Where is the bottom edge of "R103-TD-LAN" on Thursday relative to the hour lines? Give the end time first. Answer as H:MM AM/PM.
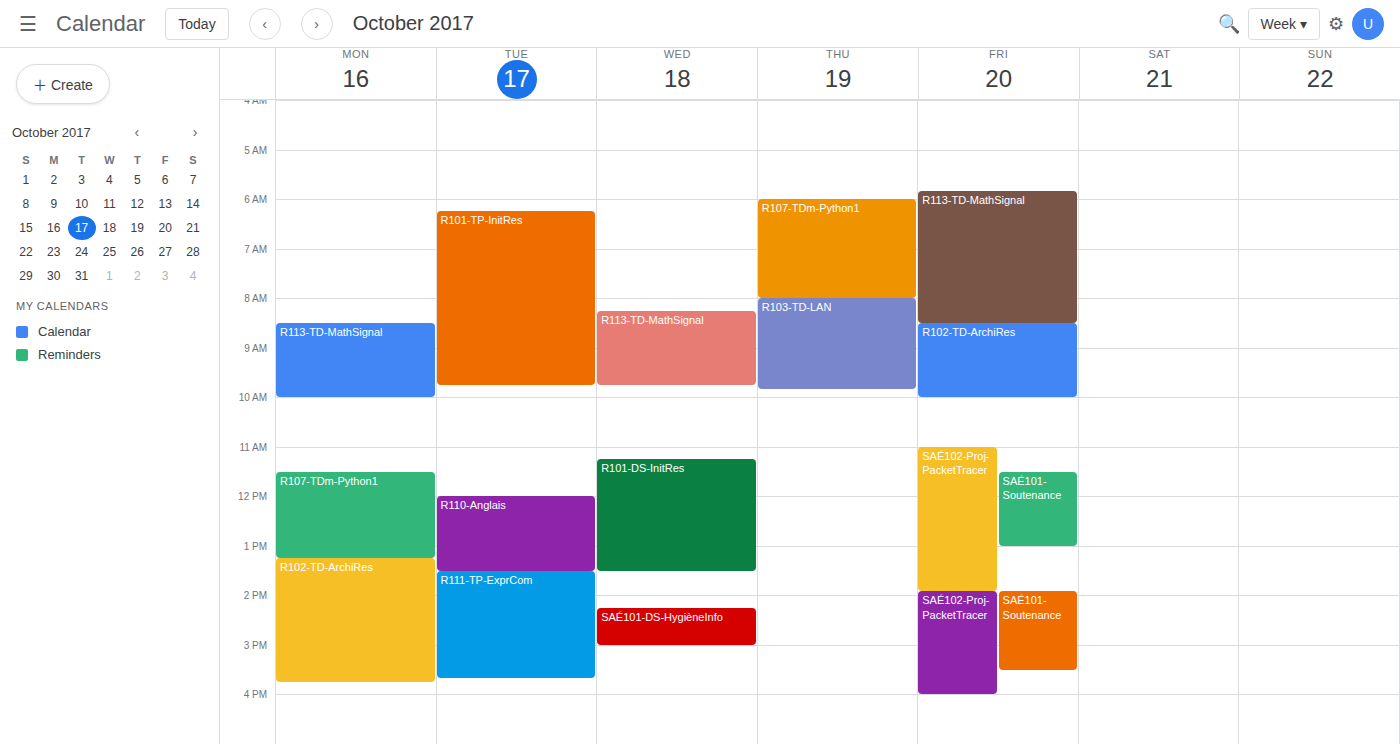
9:50 AM -- neither: 50 minutes below the 9 AM line and 10 minutes above the 10 AM line.